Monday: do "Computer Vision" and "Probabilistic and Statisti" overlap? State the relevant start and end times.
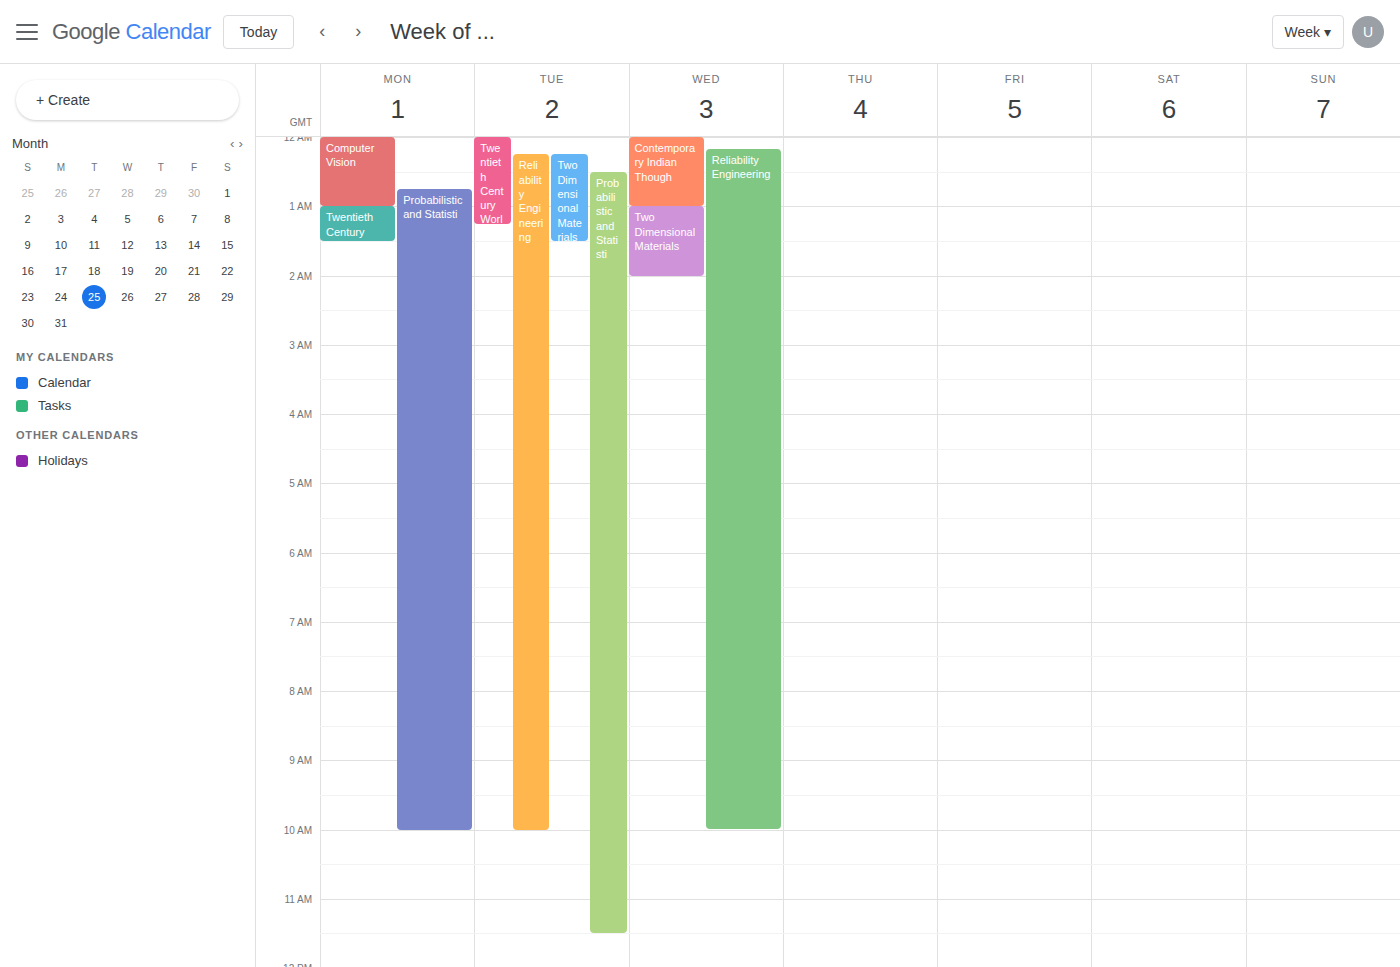
"Probabilistic and Statisti" starts at 12:45 AM, before "Computer Vision" ends at 1:00 AM -- they overlap.